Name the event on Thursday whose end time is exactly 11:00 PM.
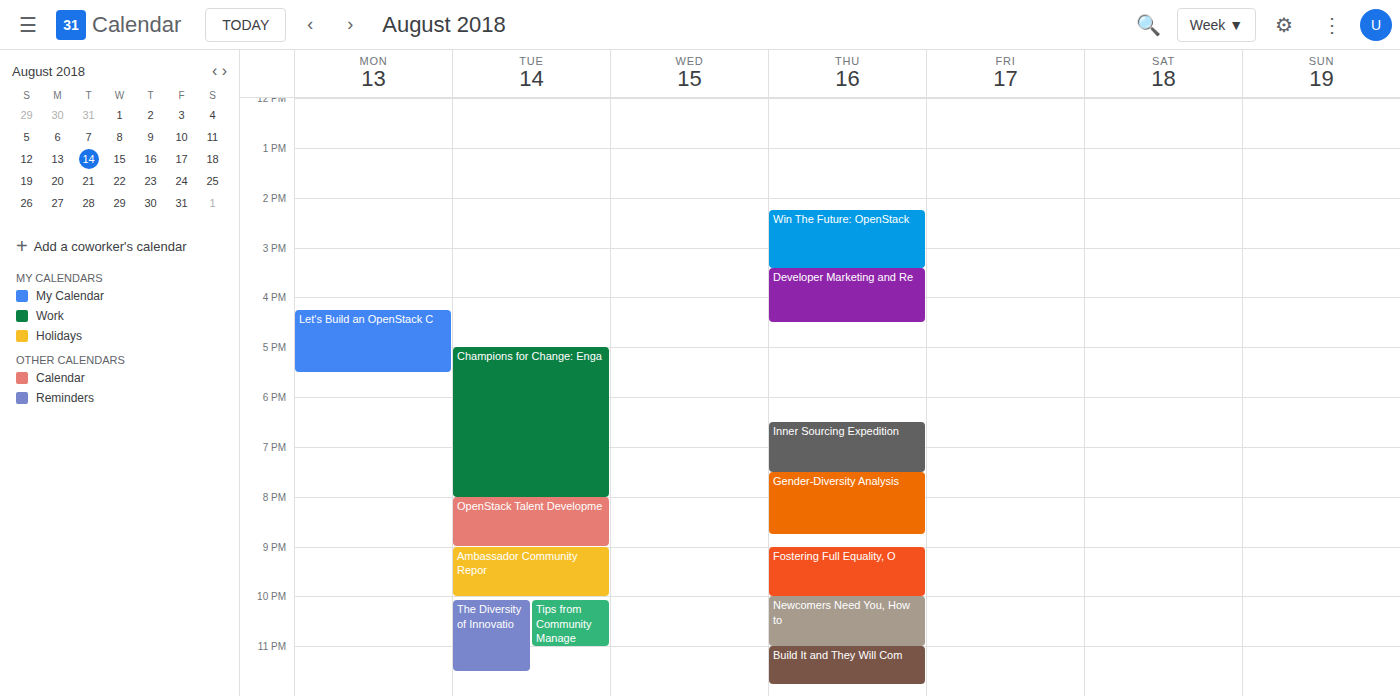
"Newcomers Need You, How to"